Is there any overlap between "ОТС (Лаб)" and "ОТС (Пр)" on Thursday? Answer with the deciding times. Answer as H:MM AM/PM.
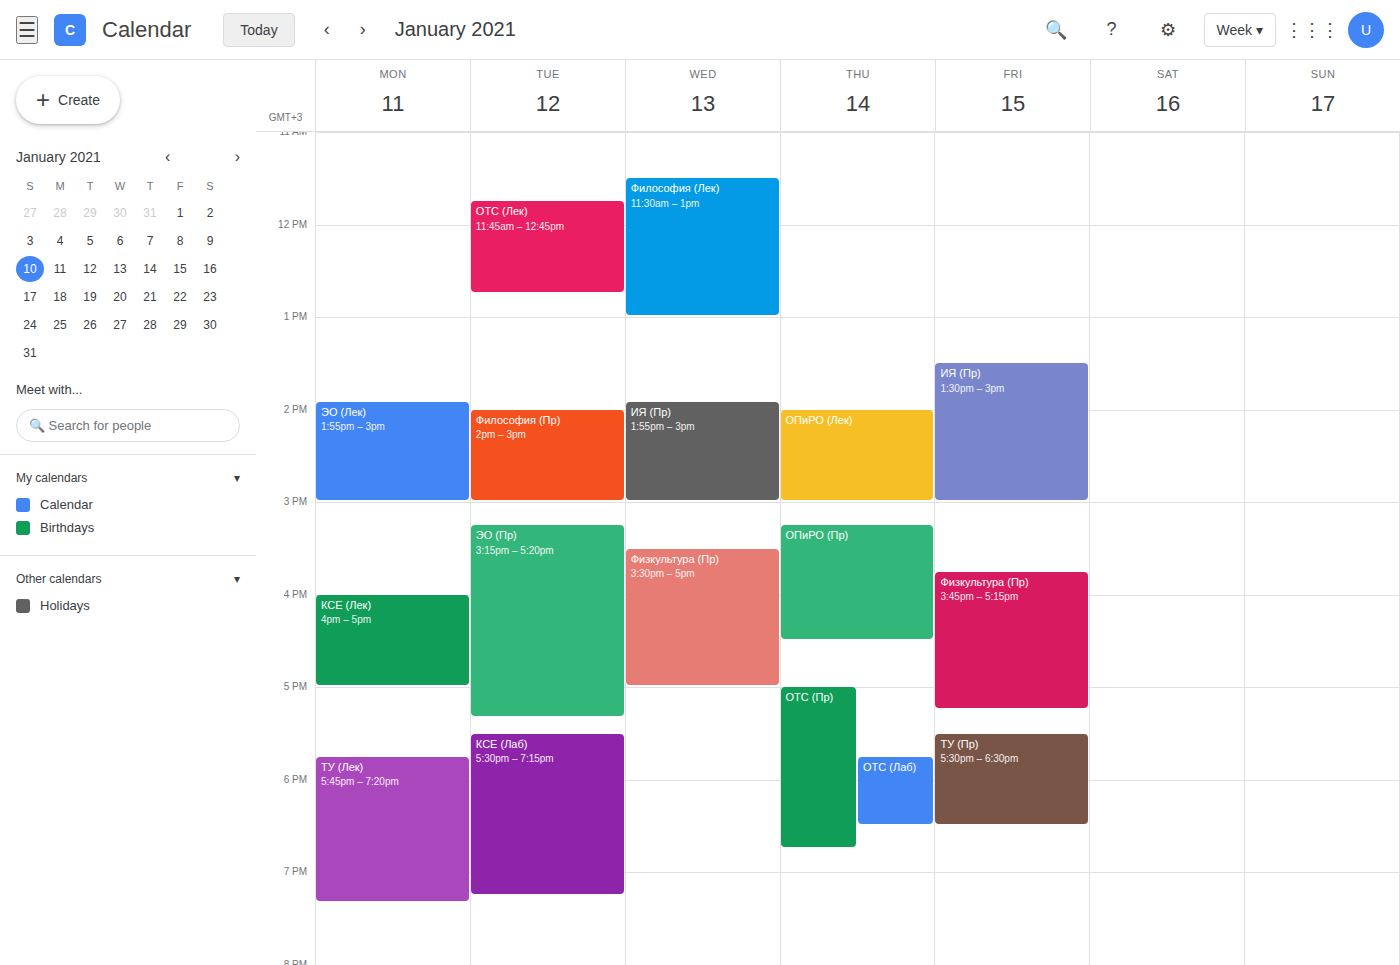
"ОТС (Лаб)" runs 5:45 PM to 6:30 PM, inside "ОТС (Пр)" -- they overlap.